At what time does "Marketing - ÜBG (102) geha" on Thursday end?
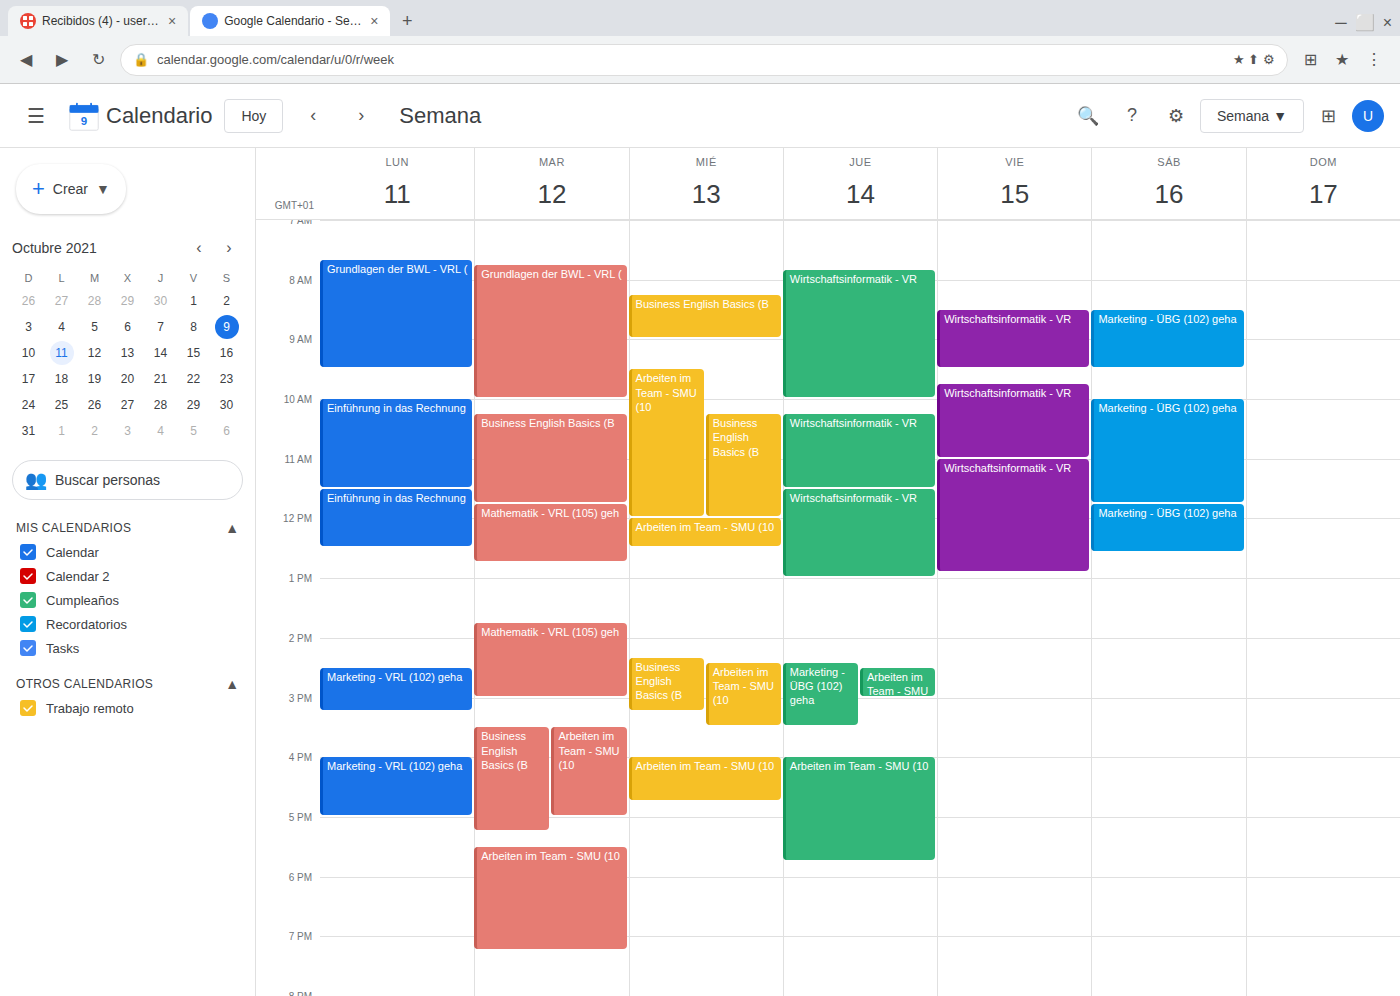
3:30 PM